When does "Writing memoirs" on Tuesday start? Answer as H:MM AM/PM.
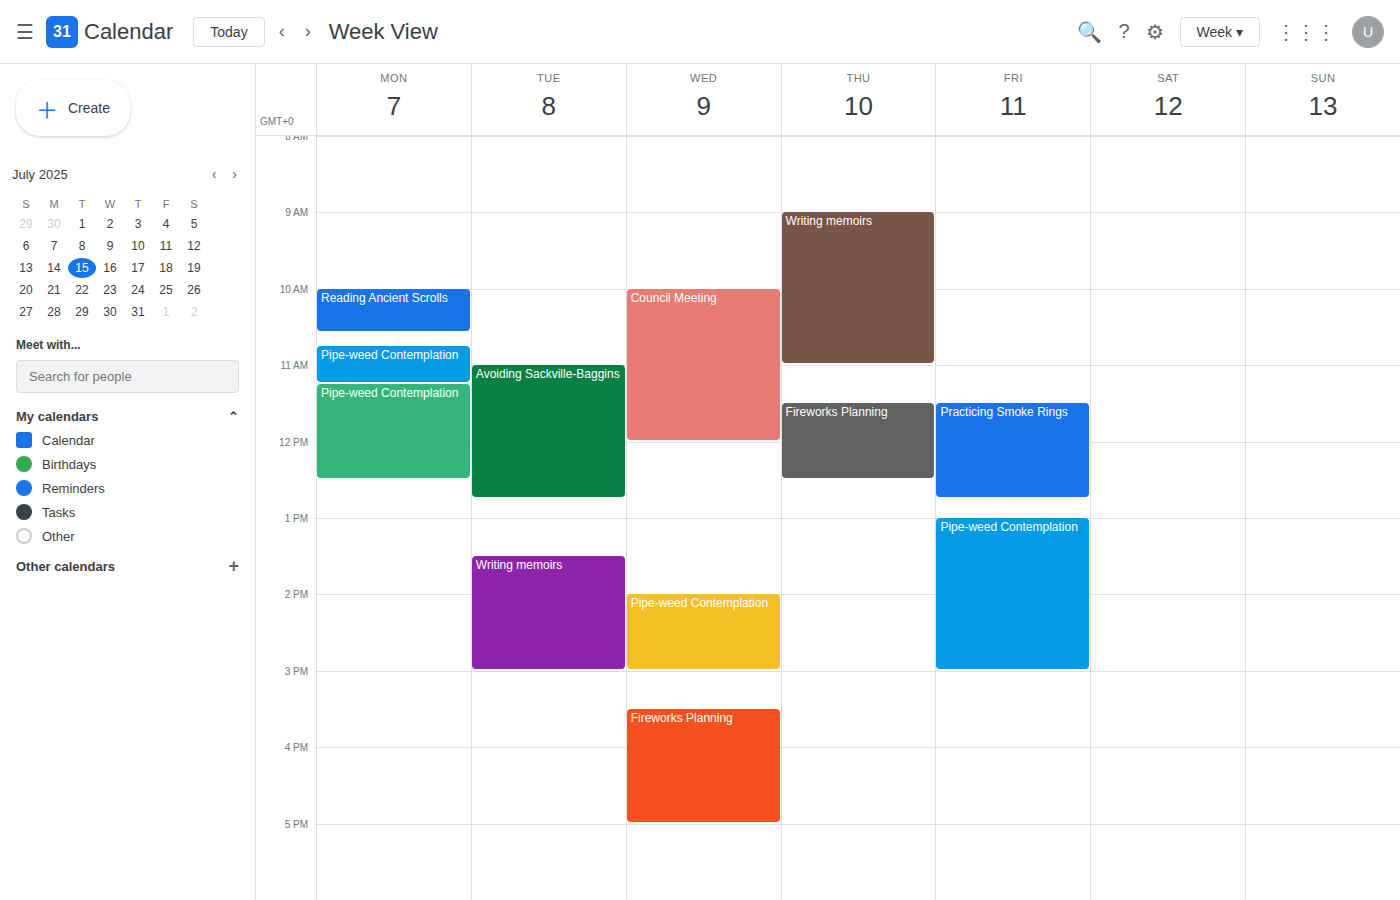
1:30 PM